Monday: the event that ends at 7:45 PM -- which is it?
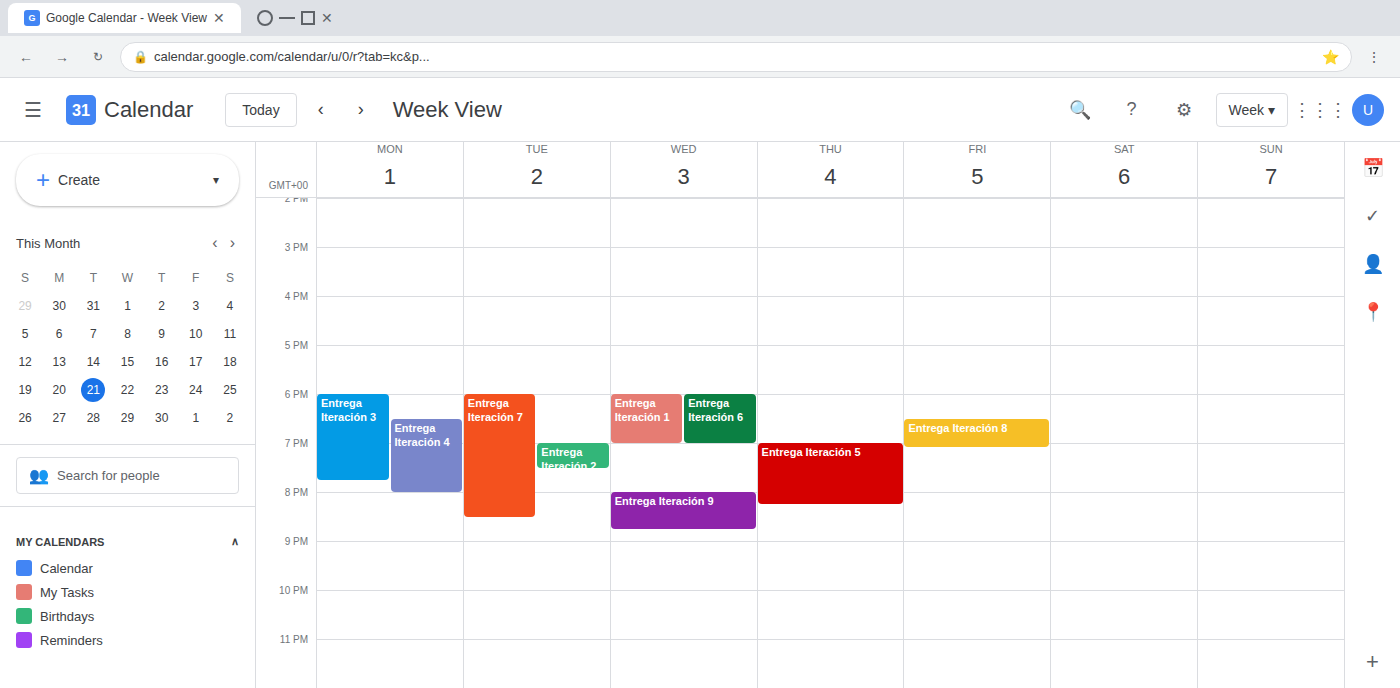
"Entrega Iteración 3"